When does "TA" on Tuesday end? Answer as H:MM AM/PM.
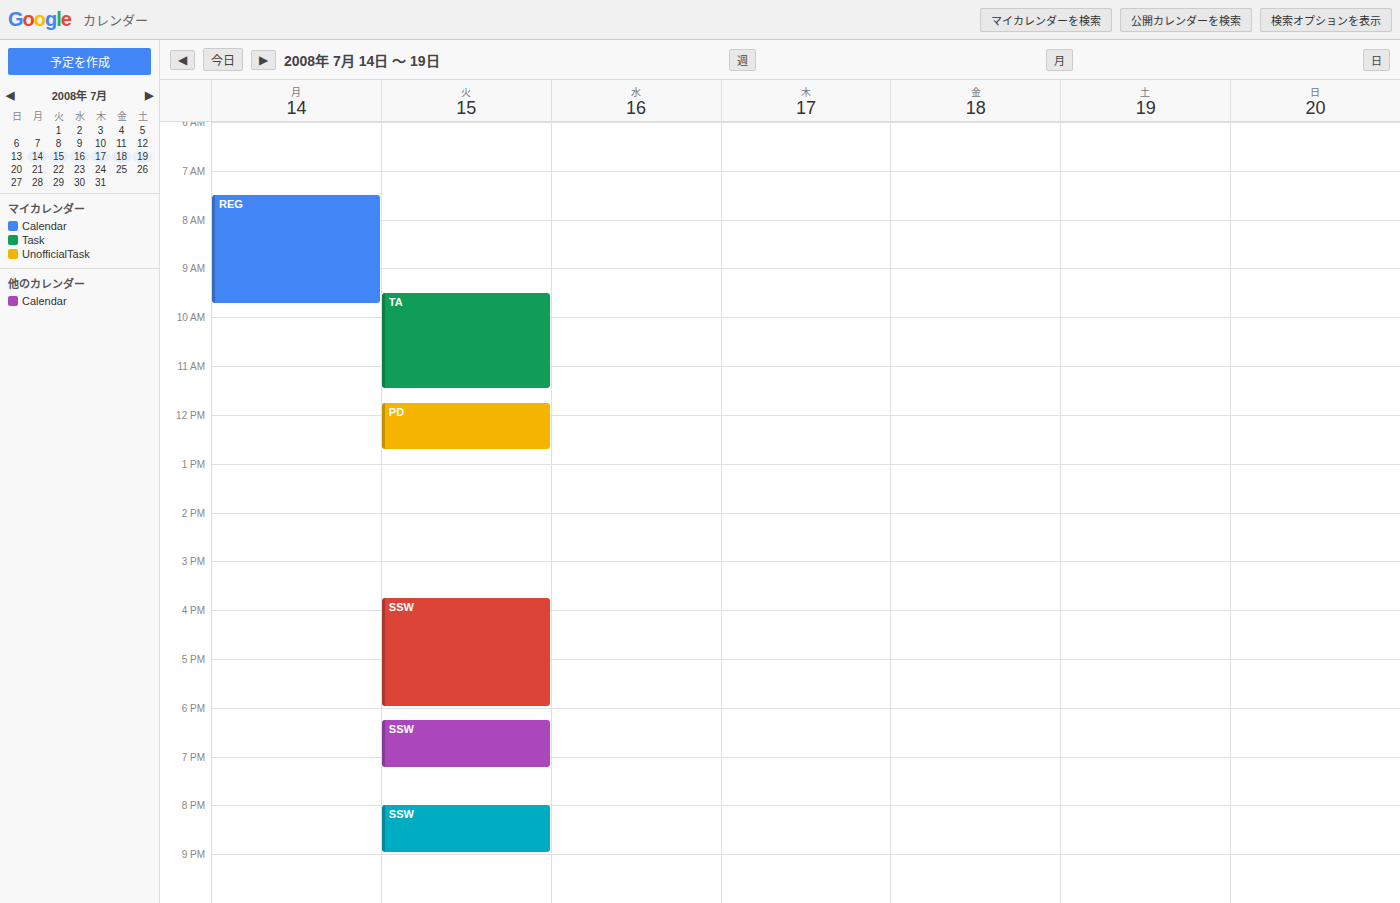
11:30 AM